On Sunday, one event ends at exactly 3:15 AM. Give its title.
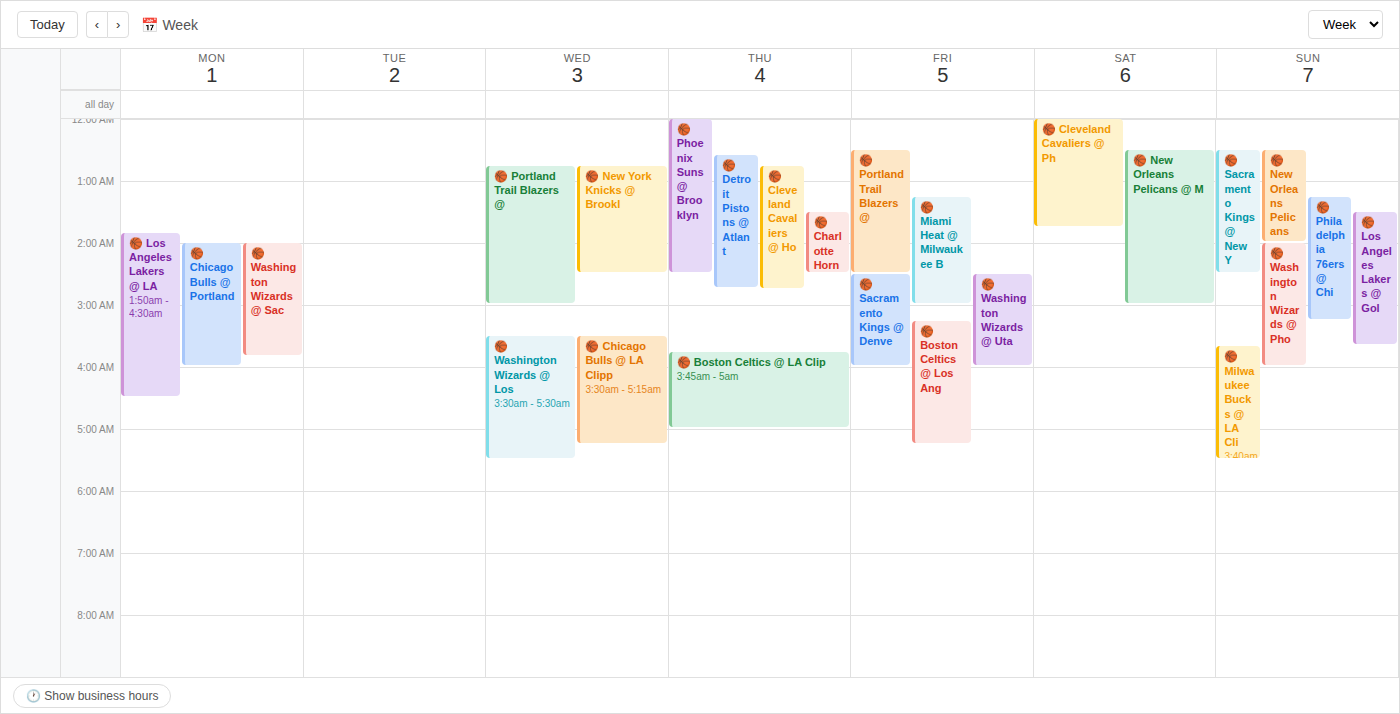
"🏀 Philadelphia 76ers @ Chi"